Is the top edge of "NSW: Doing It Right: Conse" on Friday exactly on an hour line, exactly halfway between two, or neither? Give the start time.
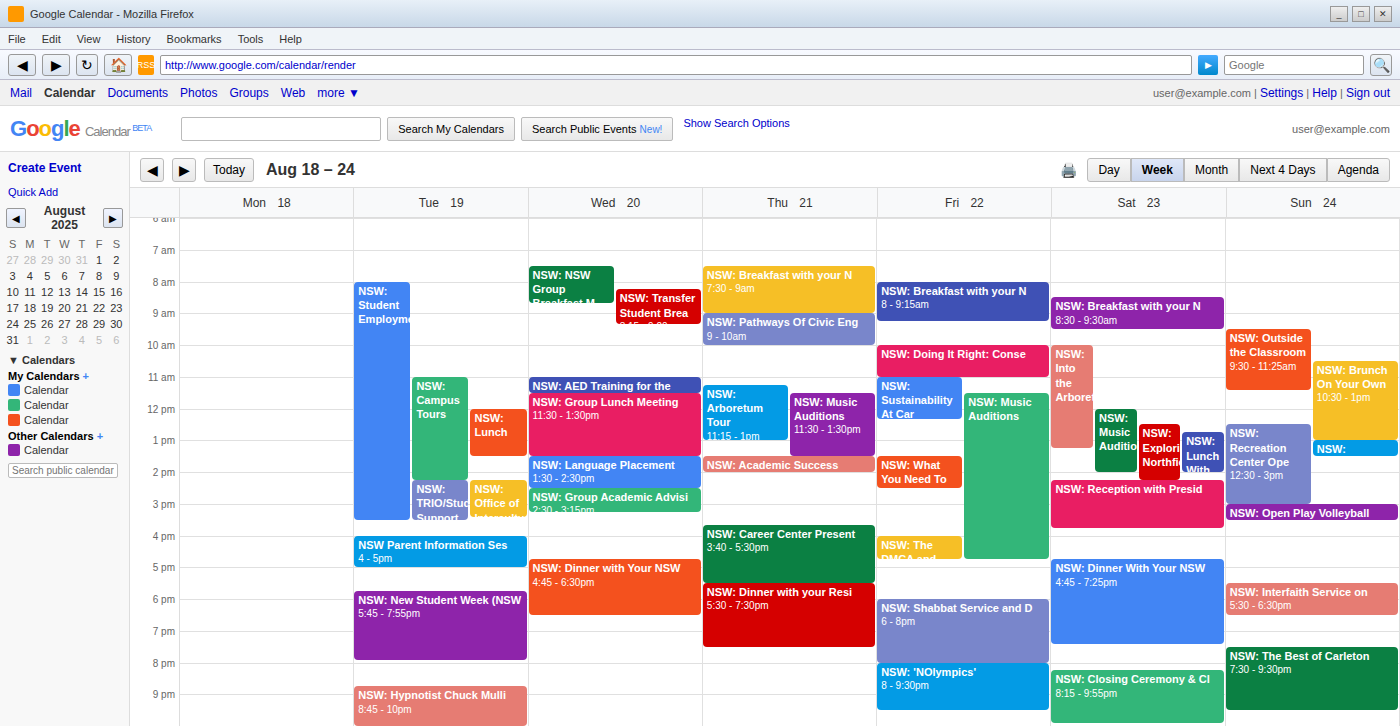
10:00 AM -- exactly on the 10 AM line.